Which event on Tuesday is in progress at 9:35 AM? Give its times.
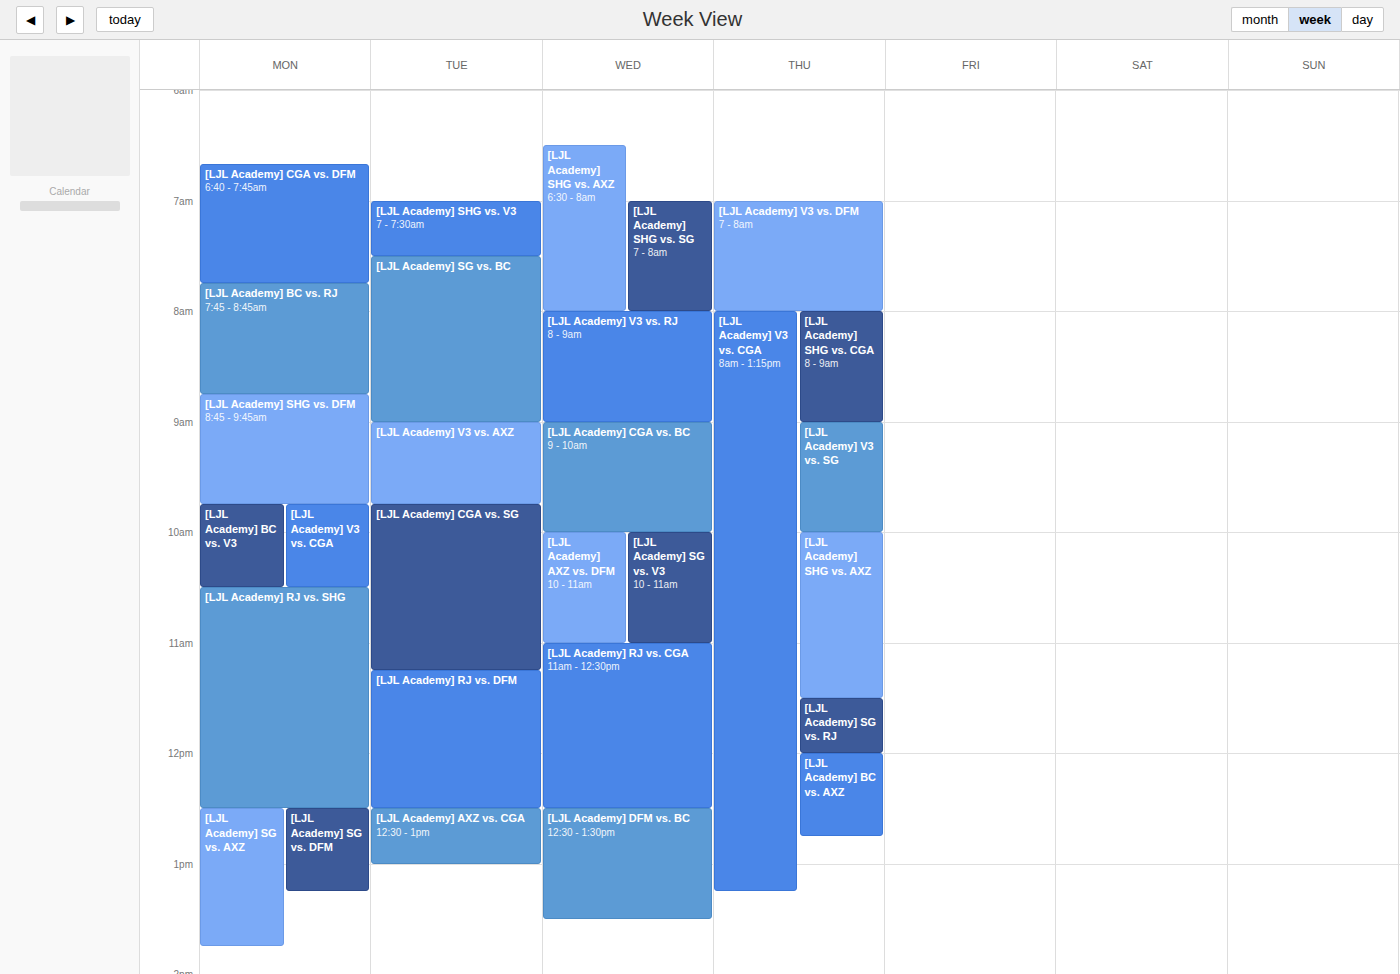
"[LJL Academy] V3 vs. AXZ", 9:00 AM to 9:45 AM